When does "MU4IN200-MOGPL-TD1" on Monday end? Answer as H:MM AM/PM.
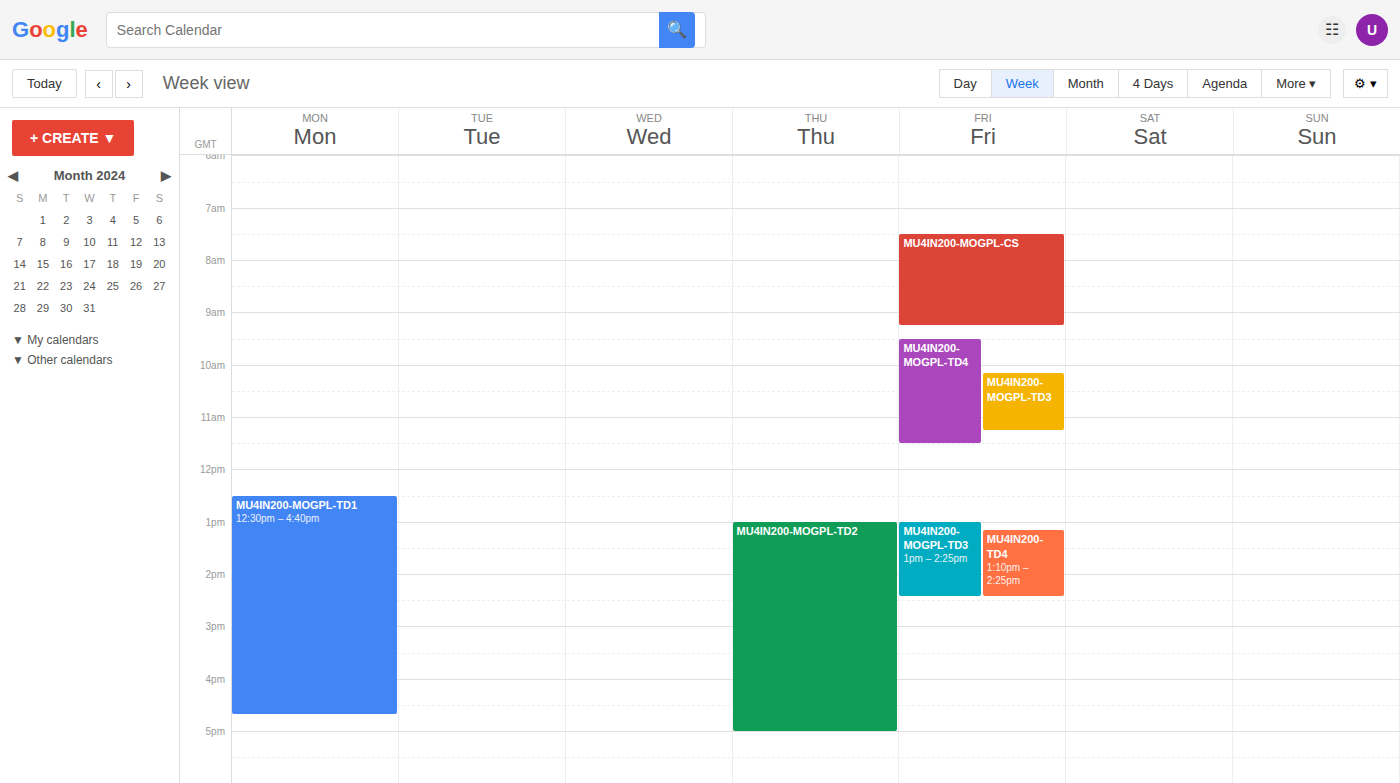
4:40 PM